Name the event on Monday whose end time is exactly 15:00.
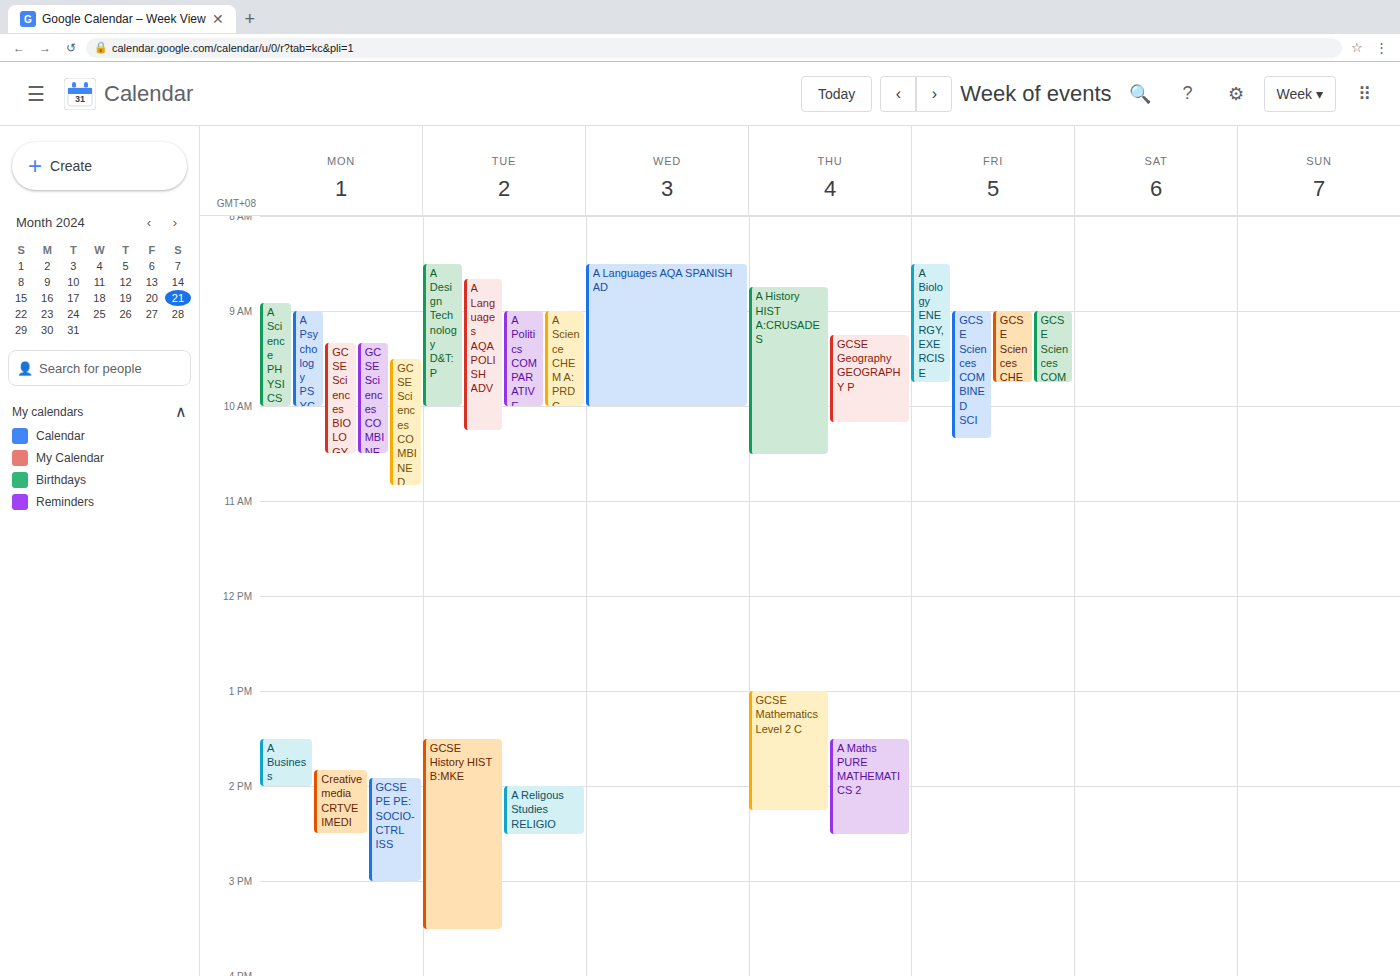
"GCSE PE PE: SOCIO-CTRL ISS"